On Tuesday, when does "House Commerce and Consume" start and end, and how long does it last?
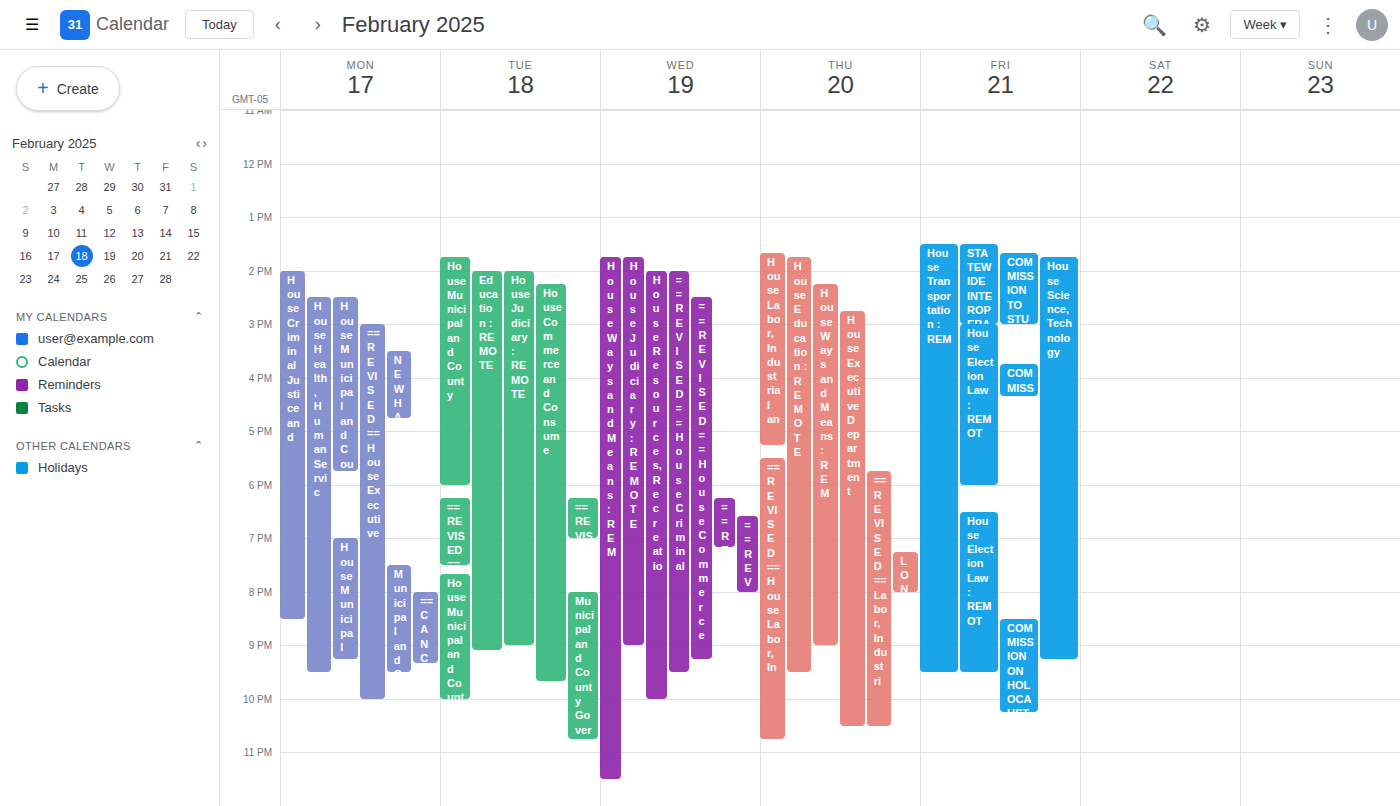
2:15 PM to 9:40 PM, 7 hours 25 minutes